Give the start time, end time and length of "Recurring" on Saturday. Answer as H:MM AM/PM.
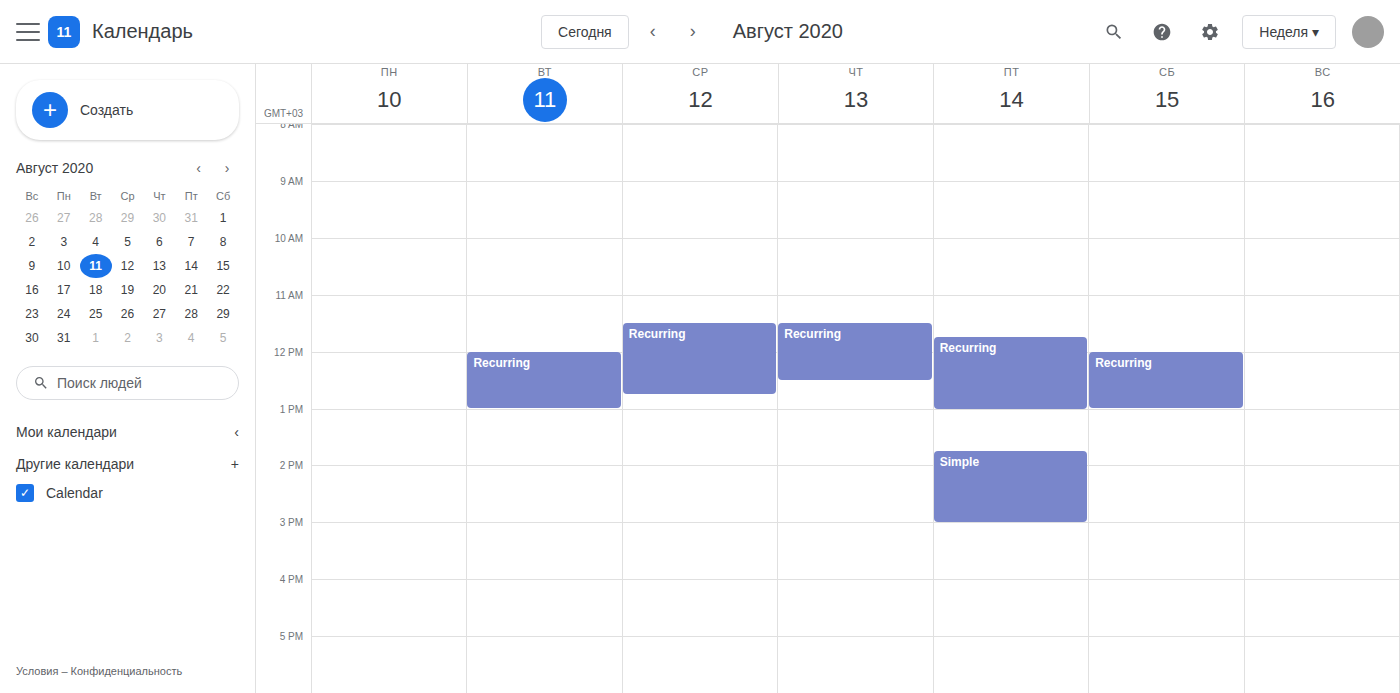
12:00 PM to 1:00 PM, 1 hour